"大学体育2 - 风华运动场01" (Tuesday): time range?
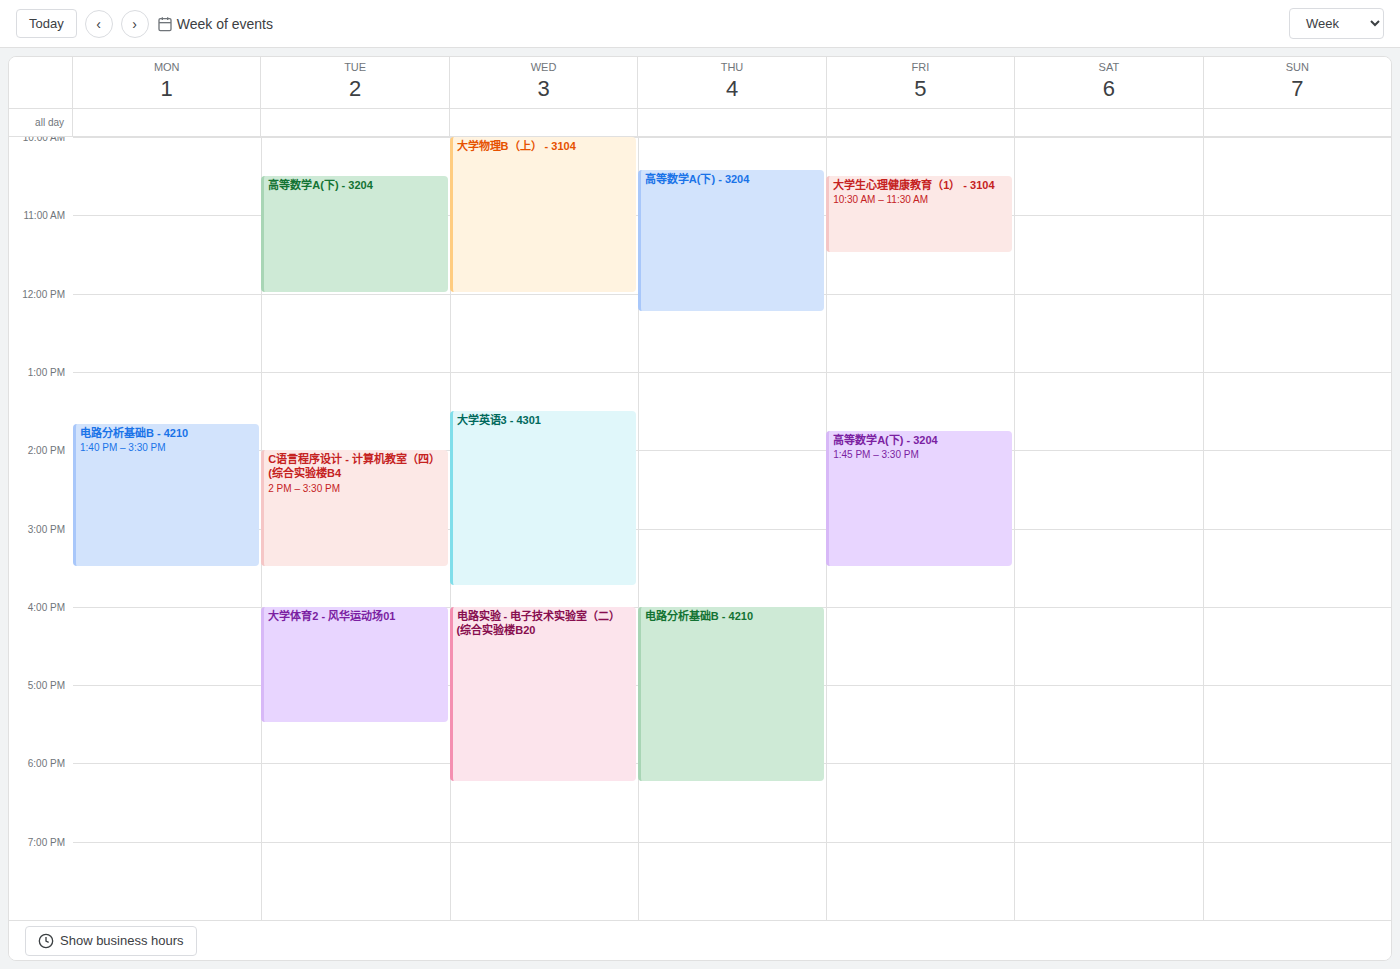
4:00 PM to 5:30 PM